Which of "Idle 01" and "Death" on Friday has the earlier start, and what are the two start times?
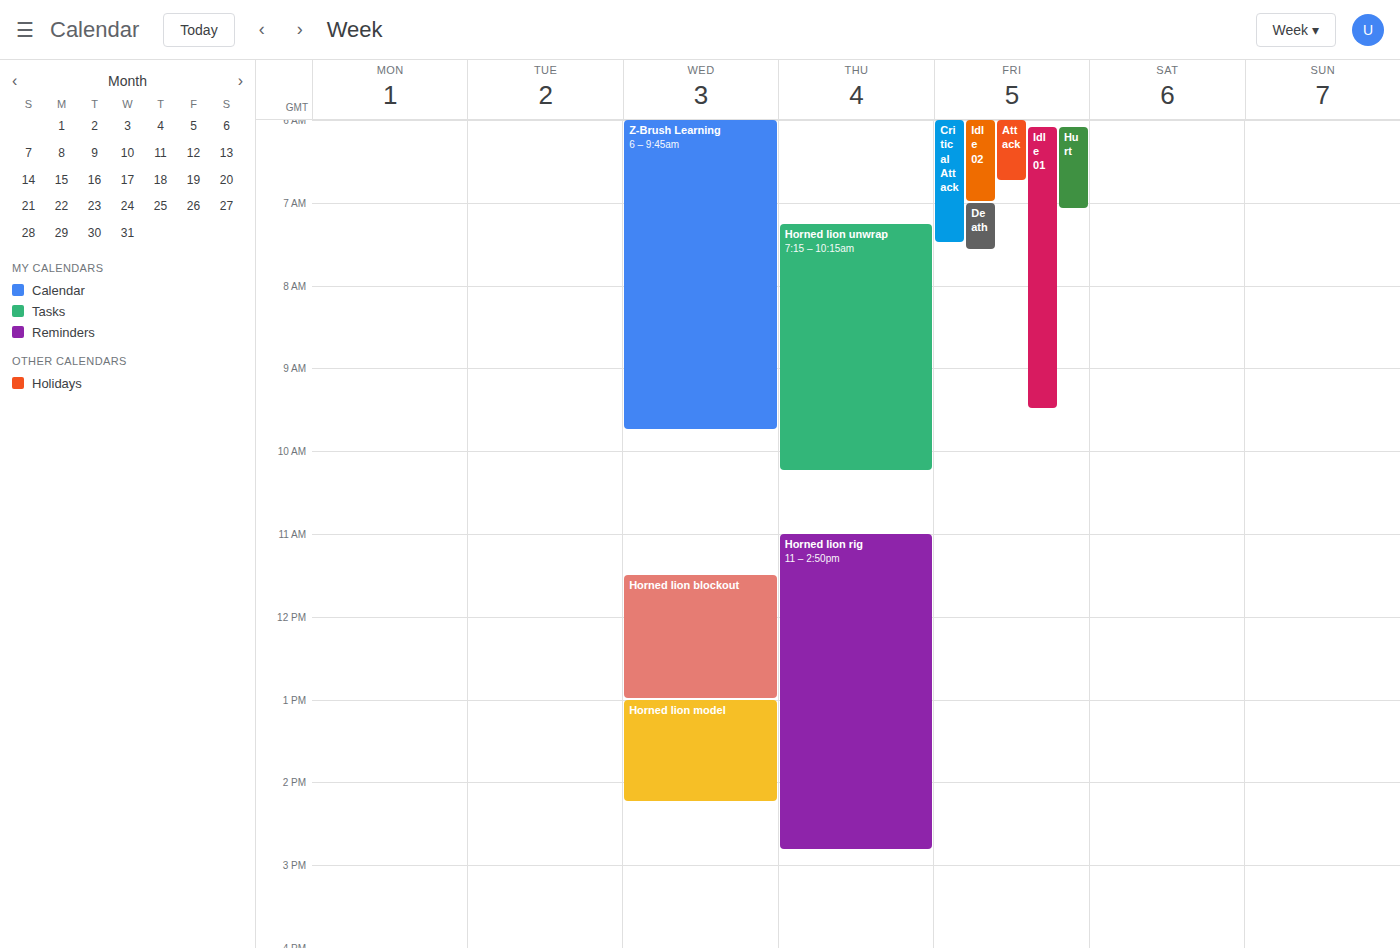
"Idle 01" 6:05 AM; "Death" 7:00 AM.